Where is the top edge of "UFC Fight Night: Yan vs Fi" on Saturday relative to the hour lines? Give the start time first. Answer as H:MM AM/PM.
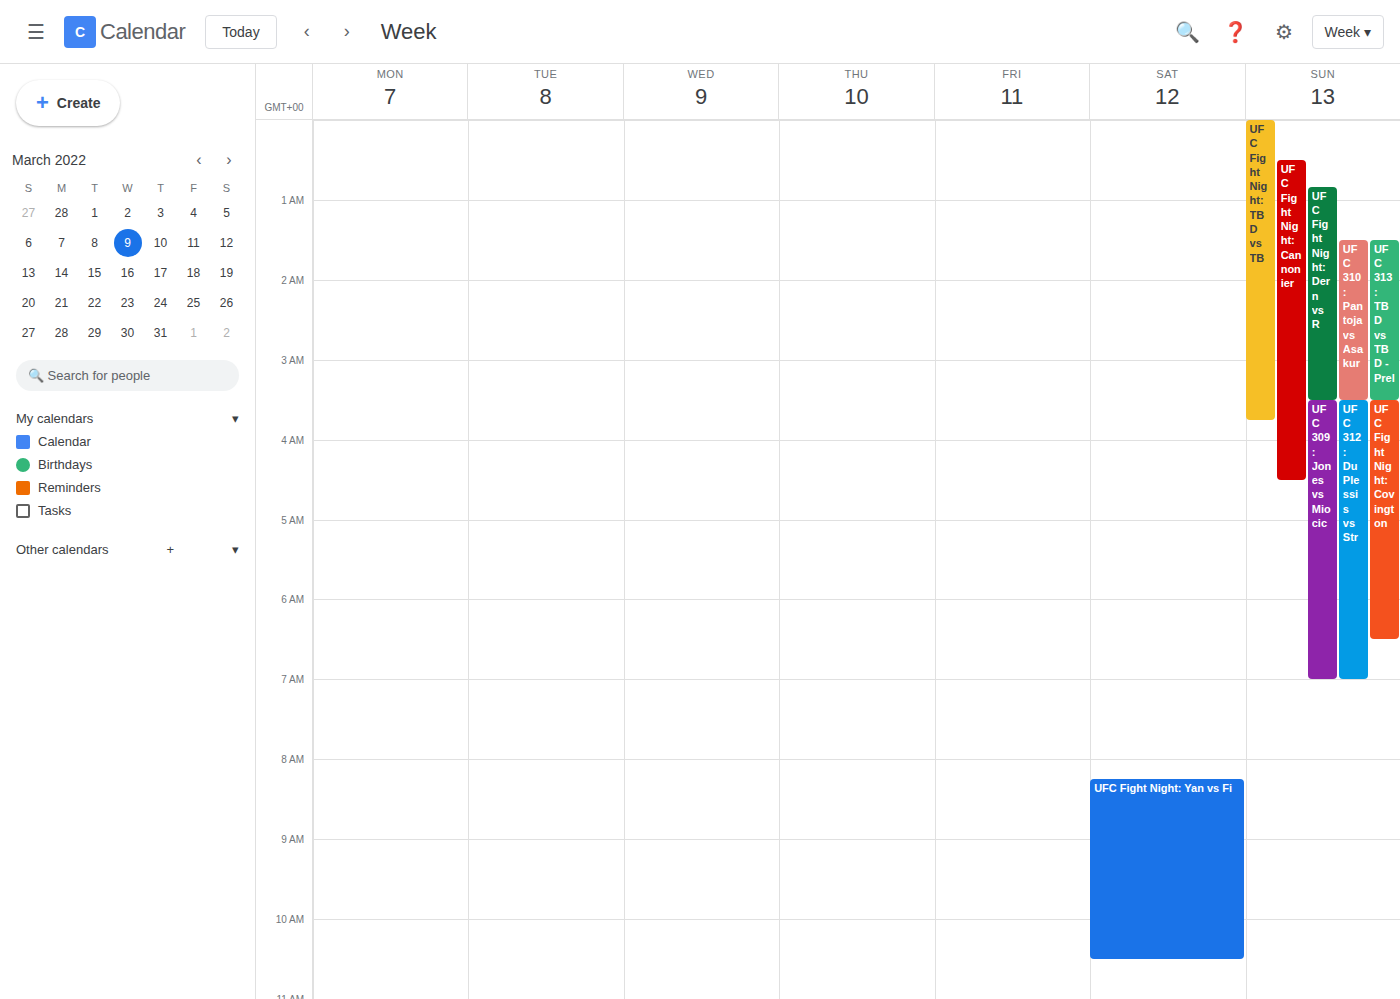
8:15 AM -- neither: a quarter of the way from the 8 AM line to the 9 AM line.